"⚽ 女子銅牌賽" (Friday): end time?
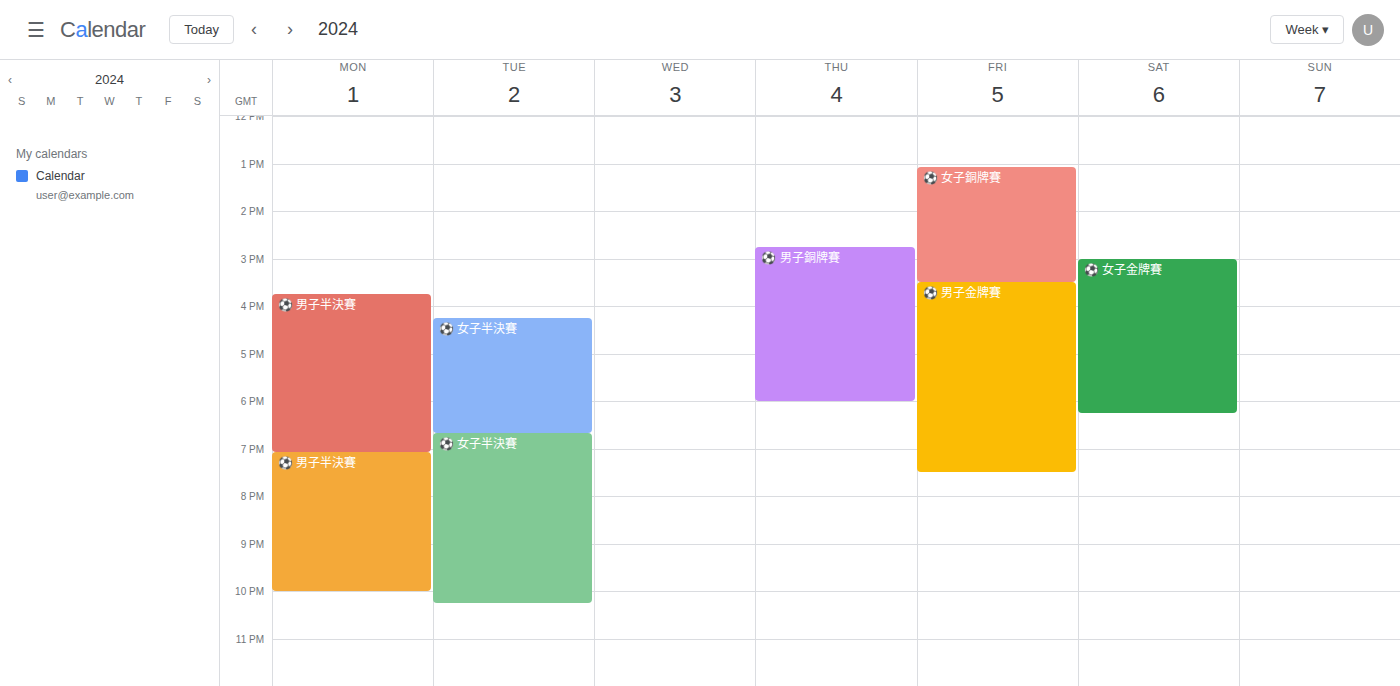
3:30 PM